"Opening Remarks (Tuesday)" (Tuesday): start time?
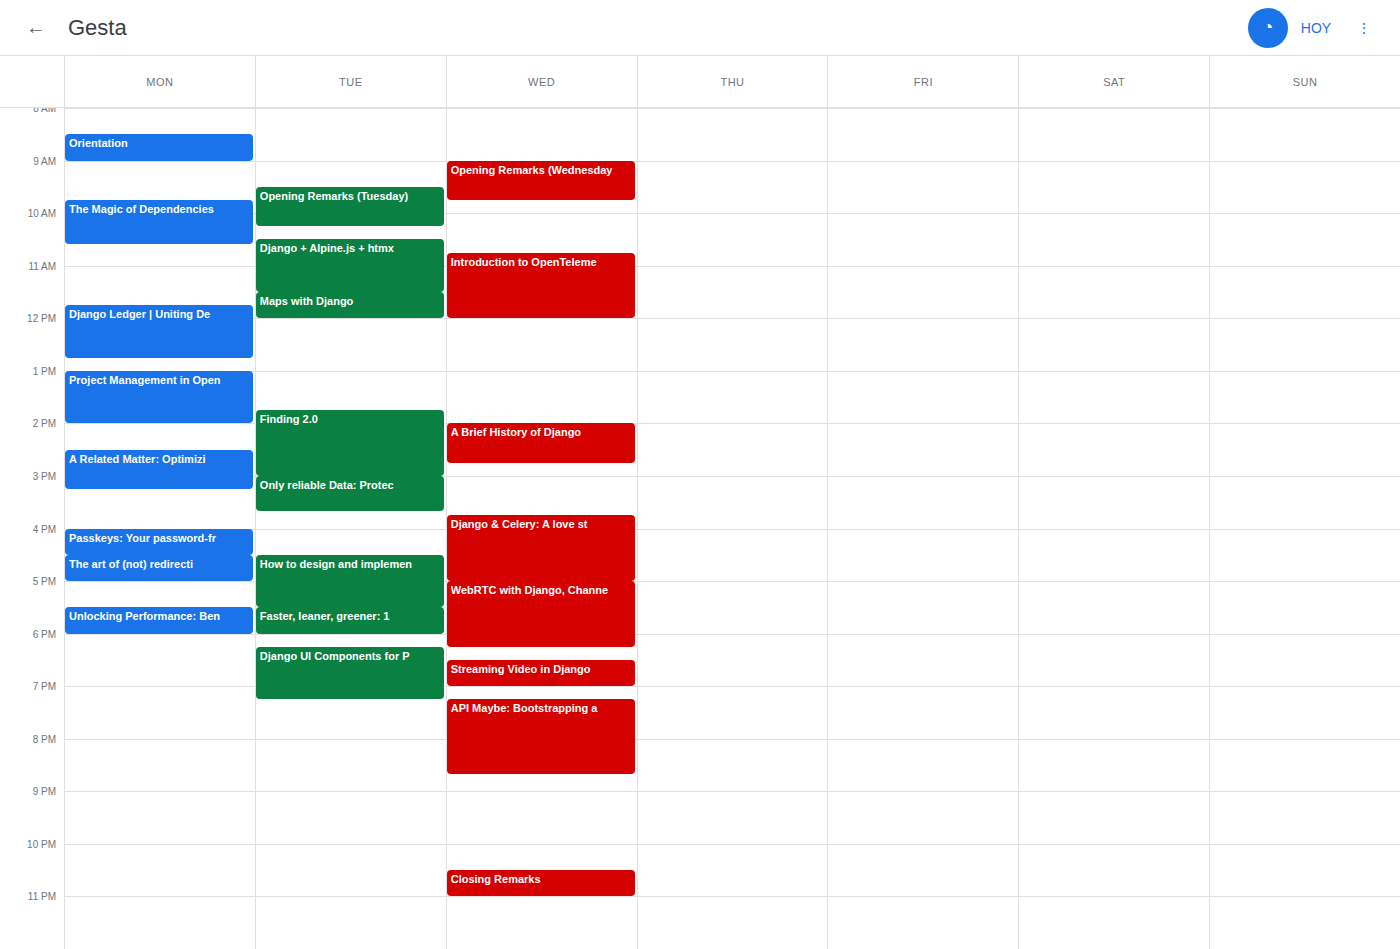
9:30 AM